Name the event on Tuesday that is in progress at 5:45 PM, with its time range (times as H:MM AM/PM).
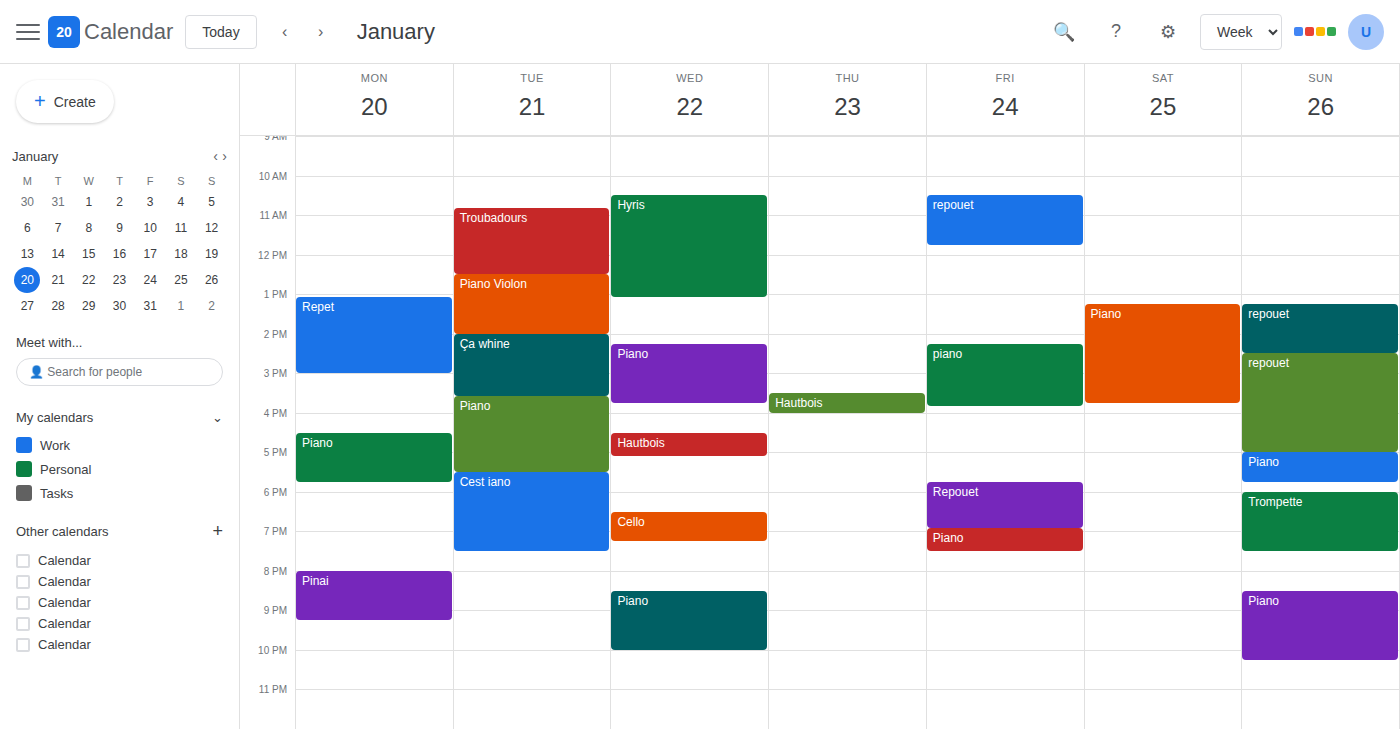
"Cest iano", 5:30 PM to 7:30 PM